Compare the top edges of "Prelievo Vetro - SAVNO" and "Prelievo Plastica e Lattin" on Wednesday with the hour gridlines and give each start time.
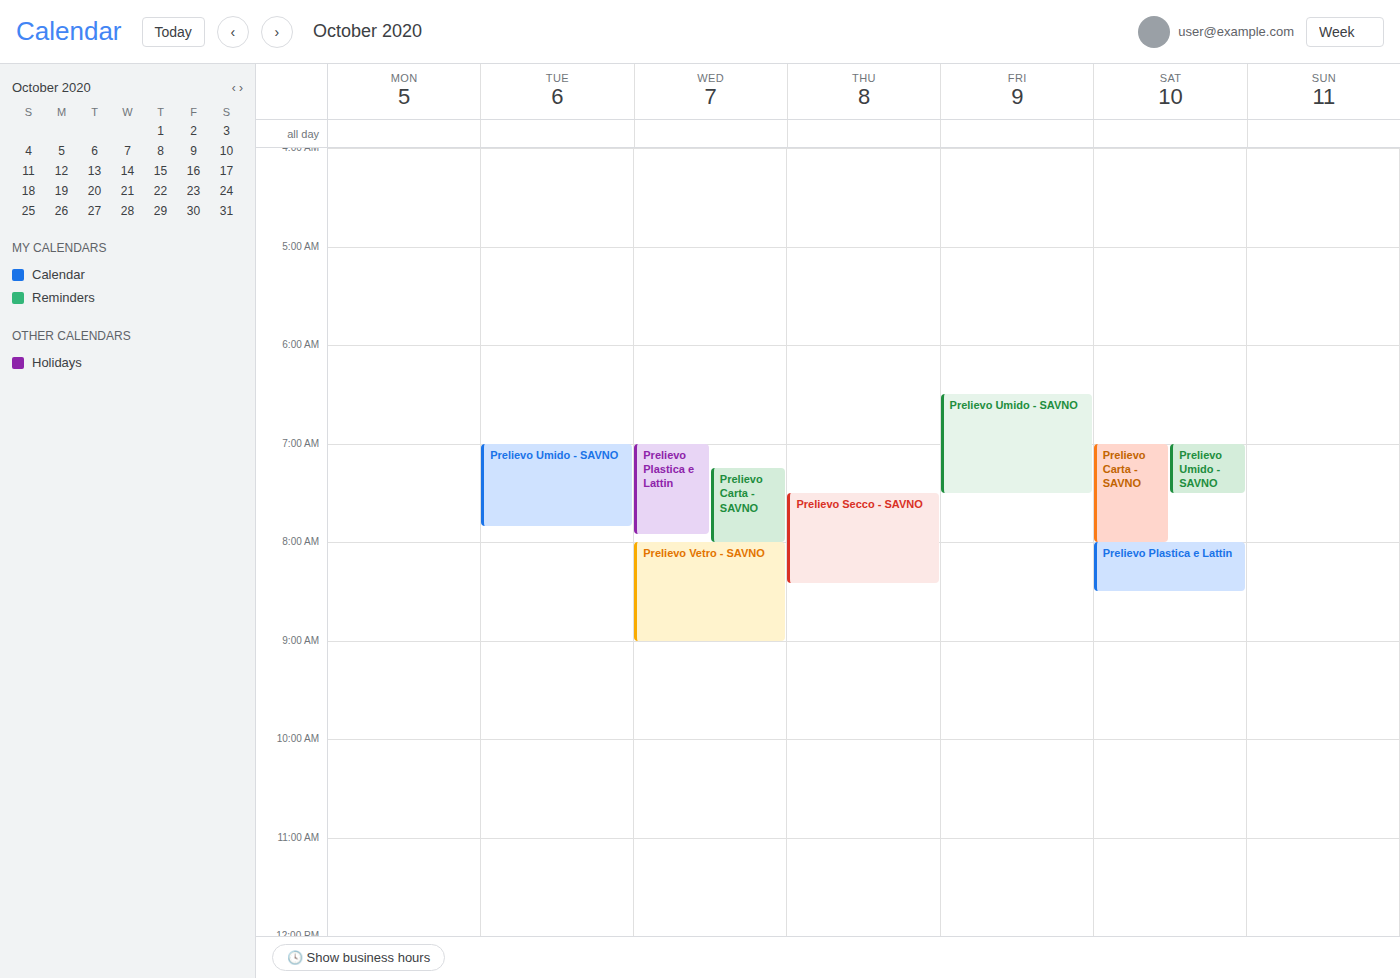
"Prelievo Vetro - SAVNO": 08:00, exactly on the 08:00 line. "Prelievo Plastica e Lattin": 07:00, exactly on the 07:00 line.